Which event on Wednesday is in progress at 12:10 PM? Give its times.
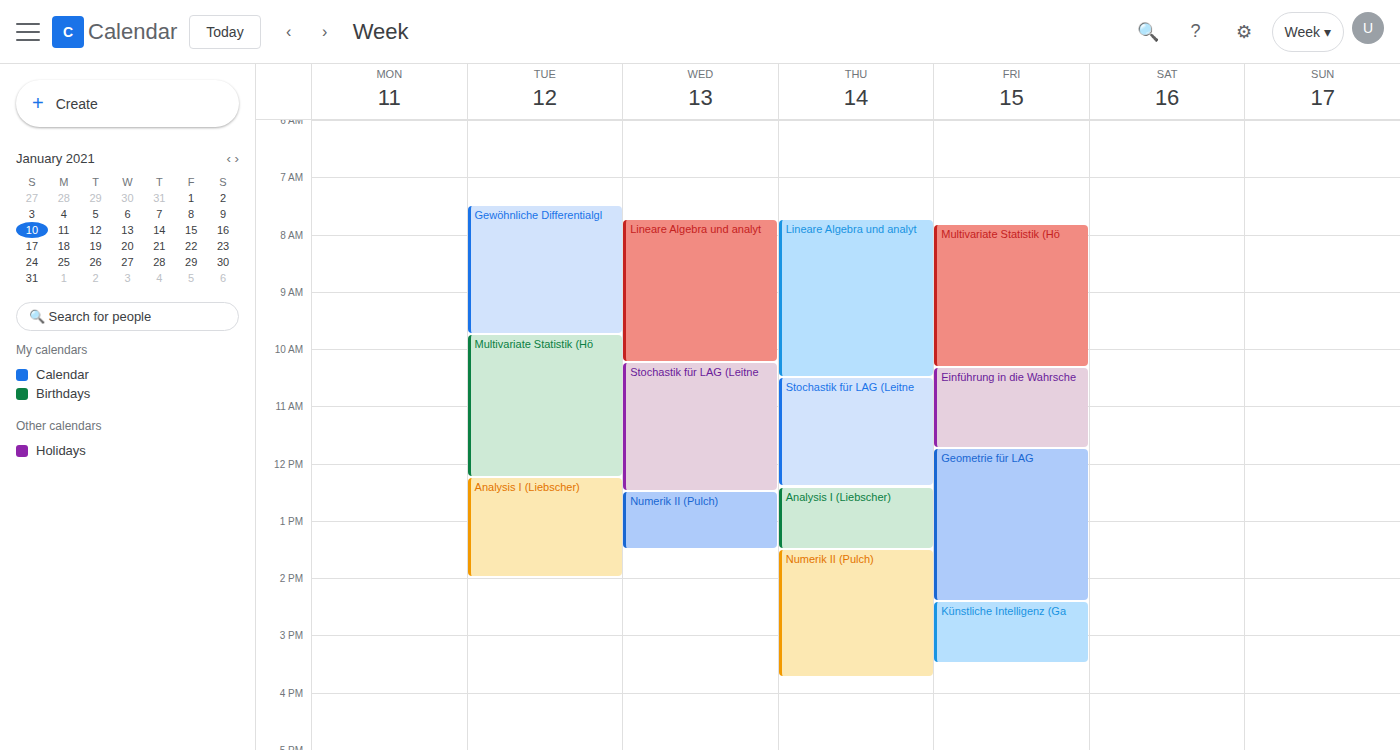
"Stochastik für LAG (Leitne", 10:15 AM to 12:30 PM